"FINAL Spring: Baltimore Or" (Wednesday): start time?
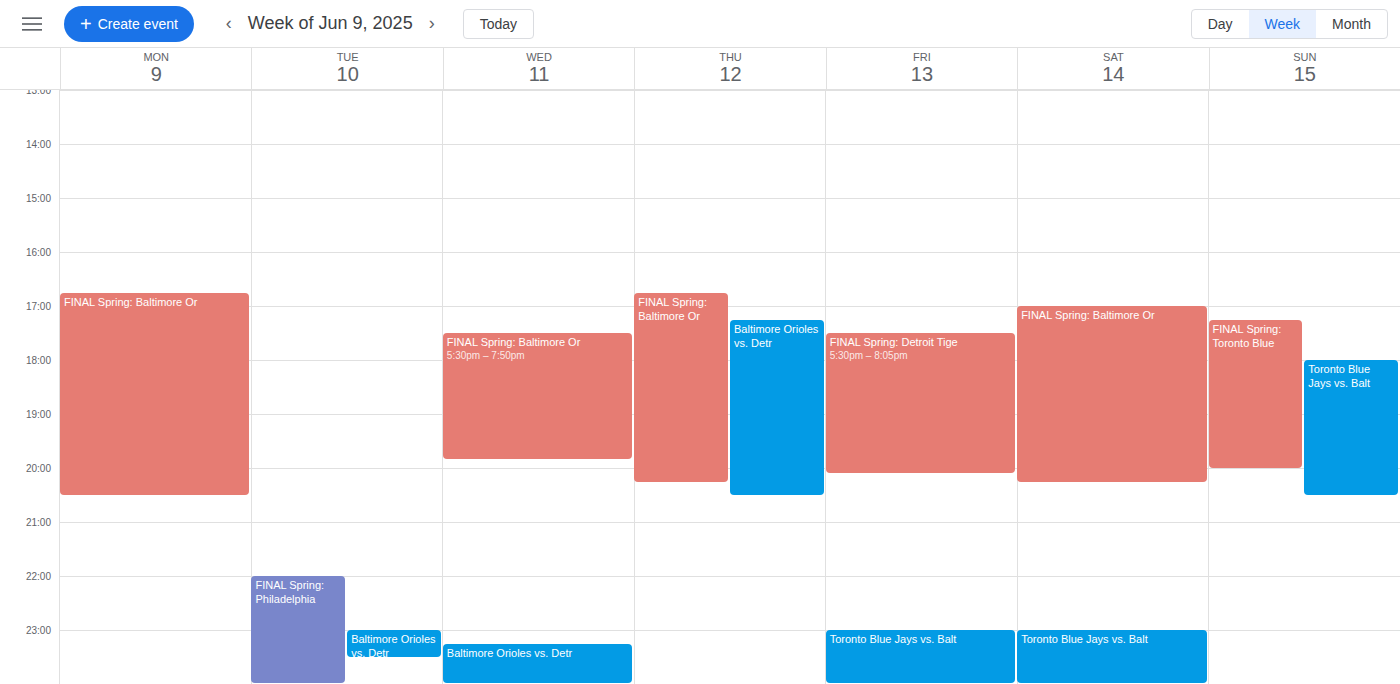
5:30 PM